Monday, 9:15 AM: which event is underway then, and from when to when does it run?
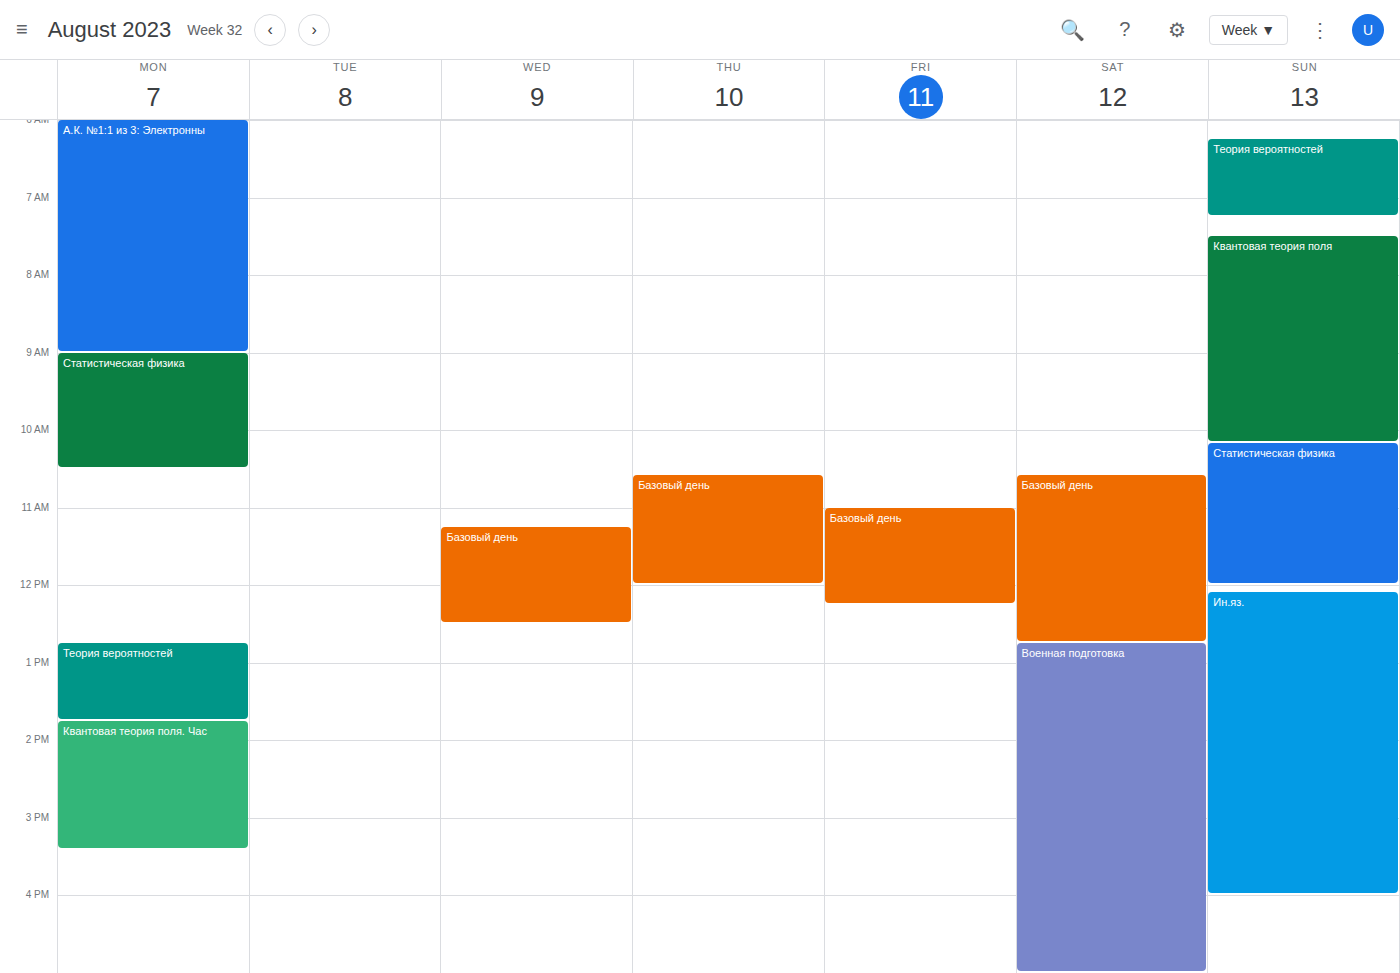
"Статистическая физика", 9:00 AM to 10:30 AM